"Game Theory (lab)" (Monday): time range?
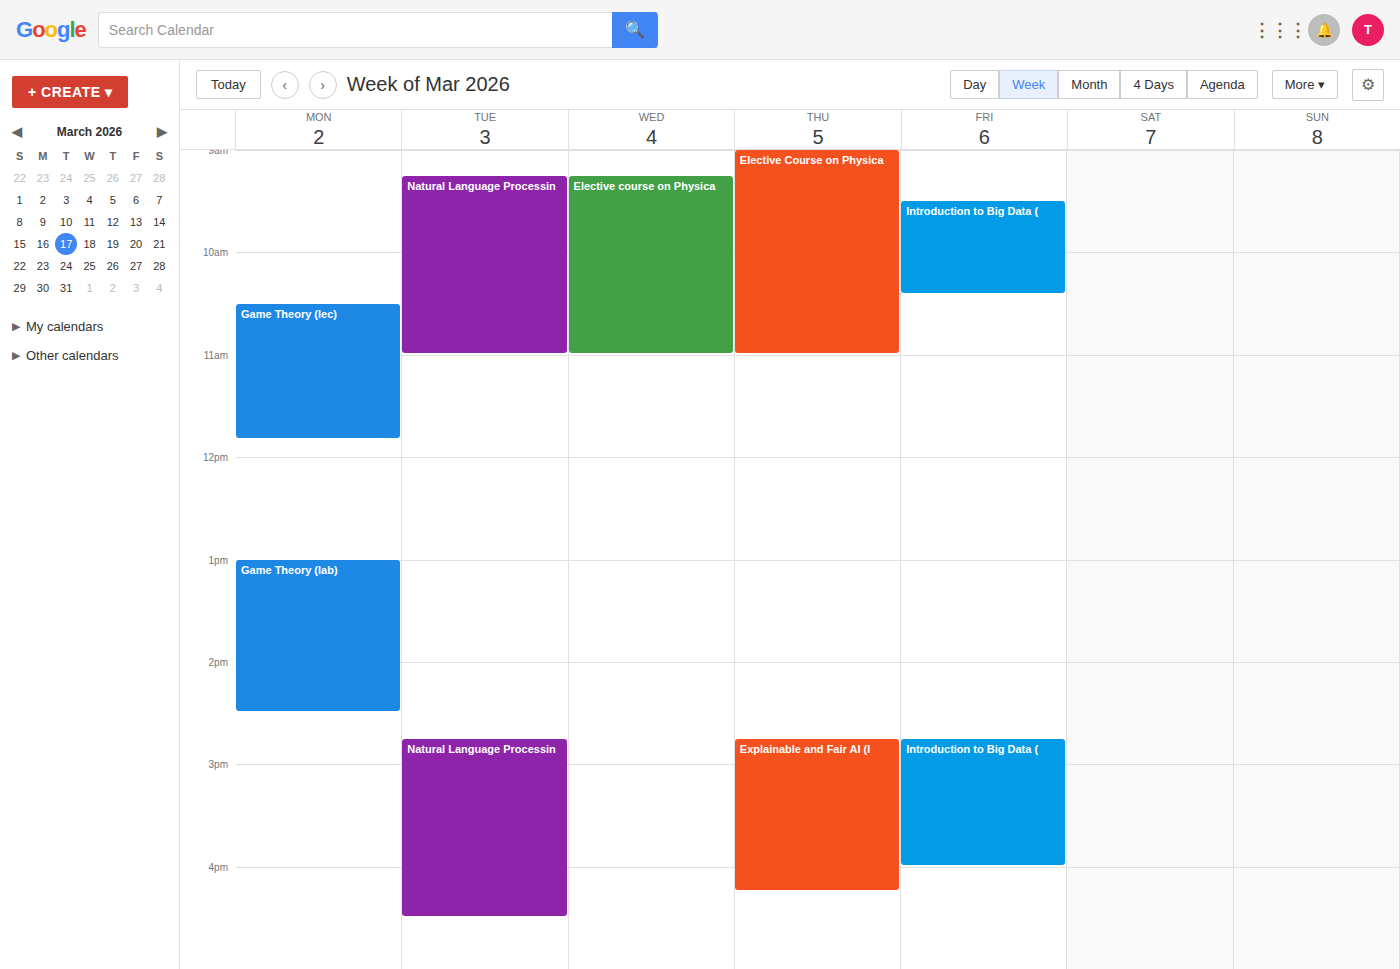
1:00 PM to 2:30 PM